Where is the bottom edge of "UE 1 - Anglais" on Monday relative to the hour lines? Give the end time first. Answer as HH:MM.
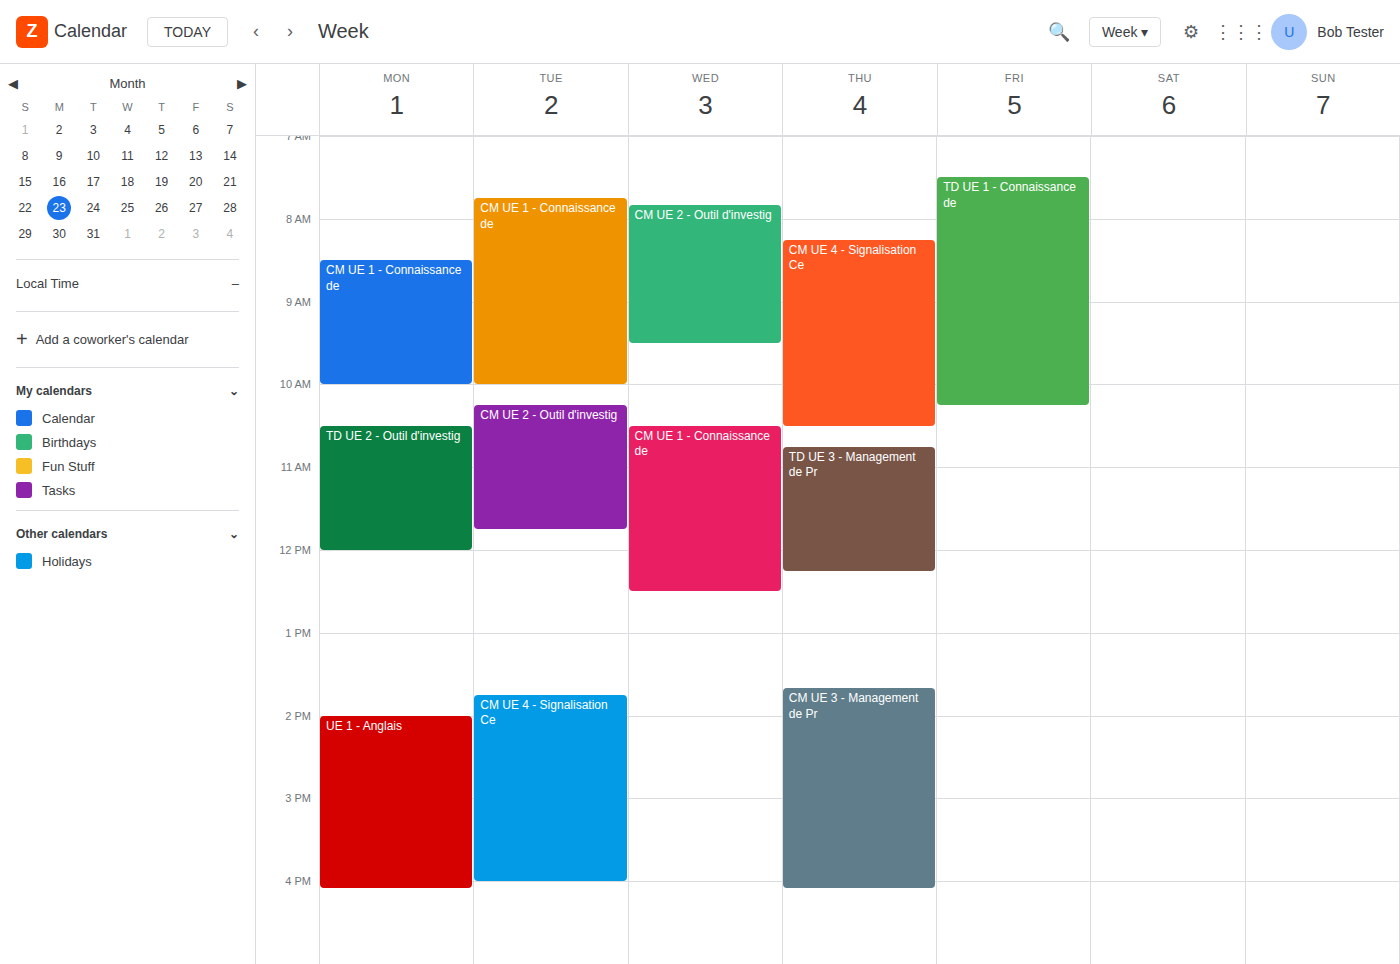
16:05 -- neither: 5 minutes below the 16:00 line and 55 minutes above the 17:00 line.